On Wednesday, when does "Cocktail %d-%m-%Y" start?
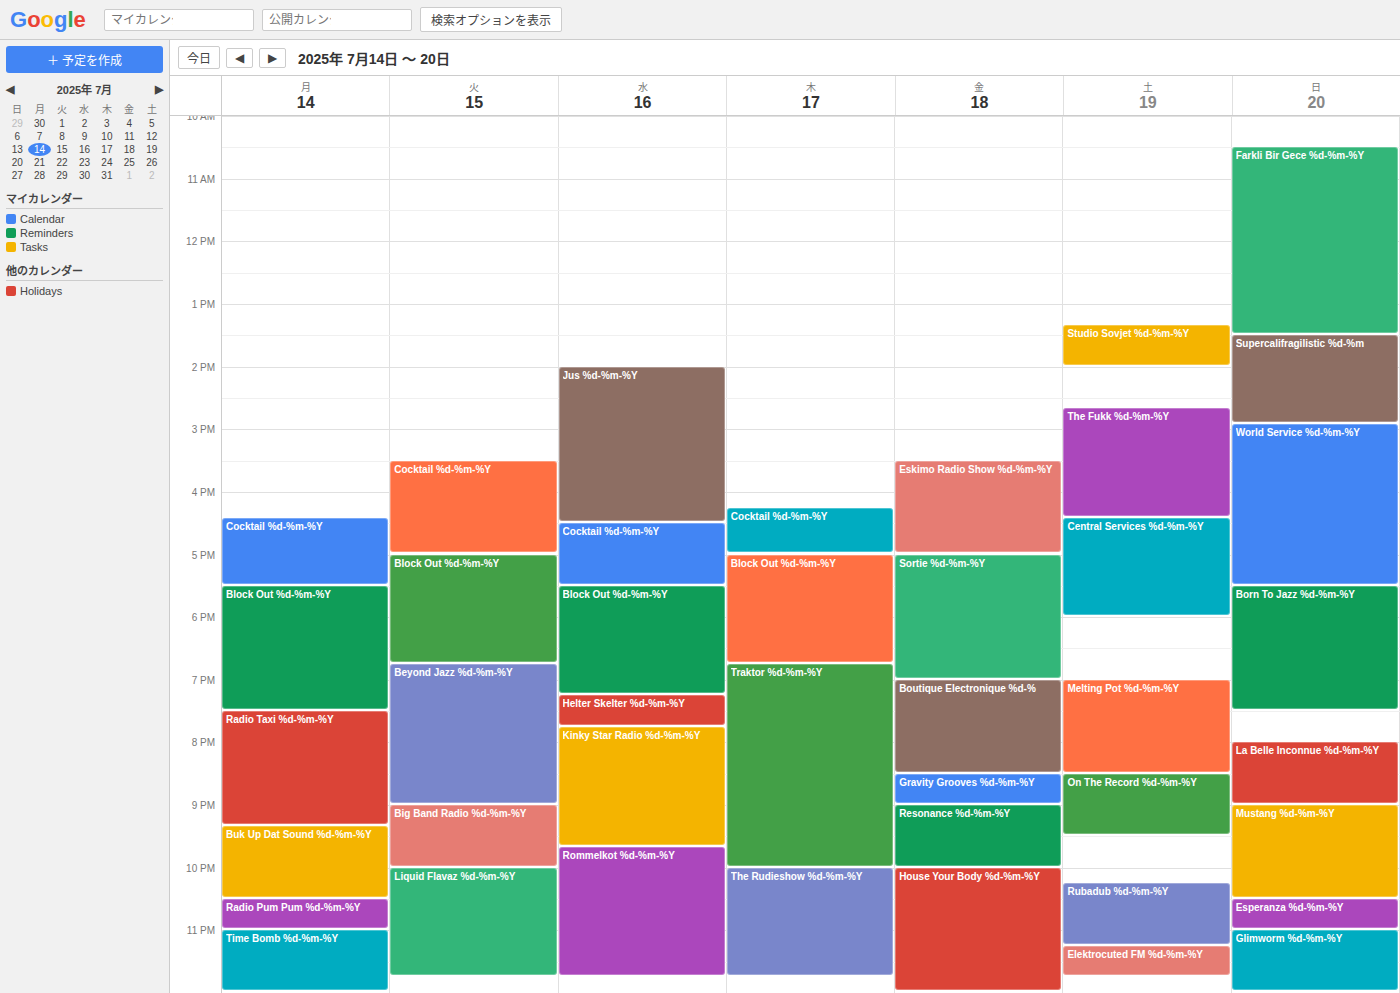
4:30 PM